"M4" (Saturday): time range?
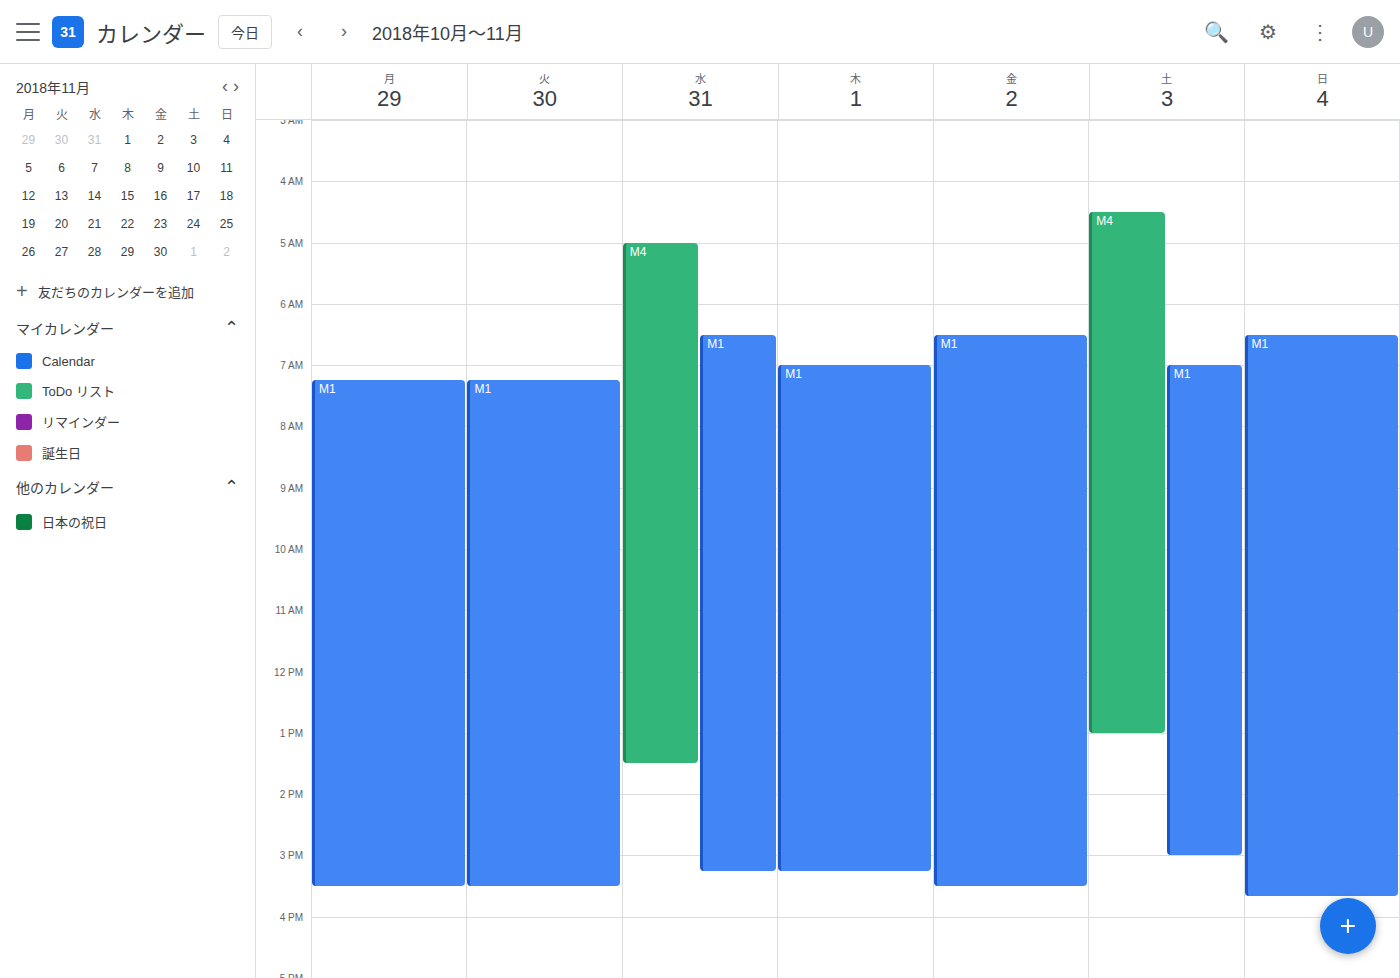
4:30 AM to 1:00 PM